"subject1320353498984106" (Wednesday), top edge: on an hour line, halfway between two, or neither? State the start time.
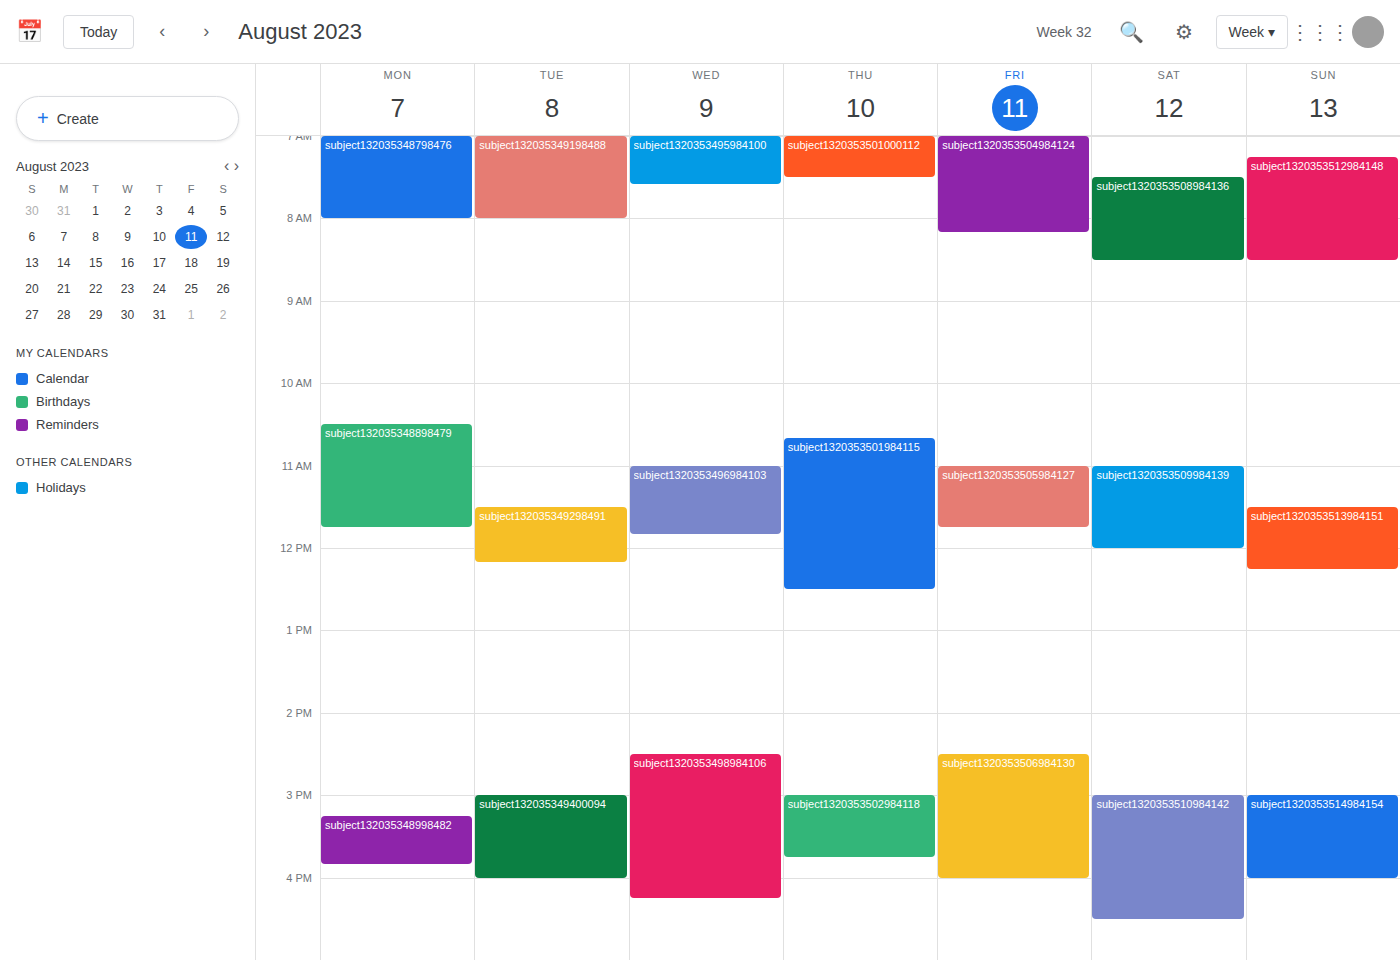
2:30 PM -- halfway between the 2 PM and 3 PM lines.